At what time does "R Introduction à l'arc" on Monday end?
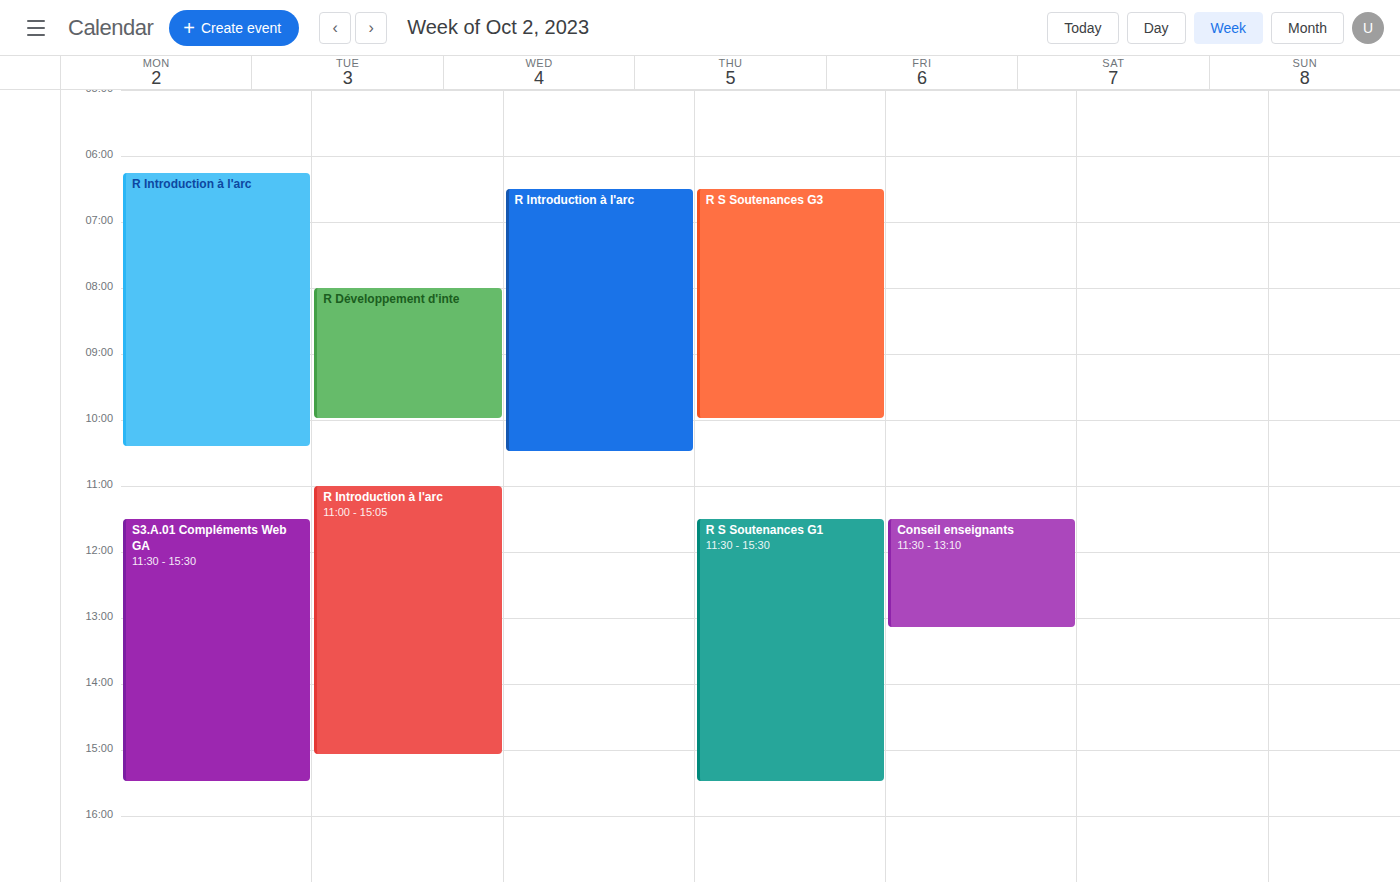
10:25 AM